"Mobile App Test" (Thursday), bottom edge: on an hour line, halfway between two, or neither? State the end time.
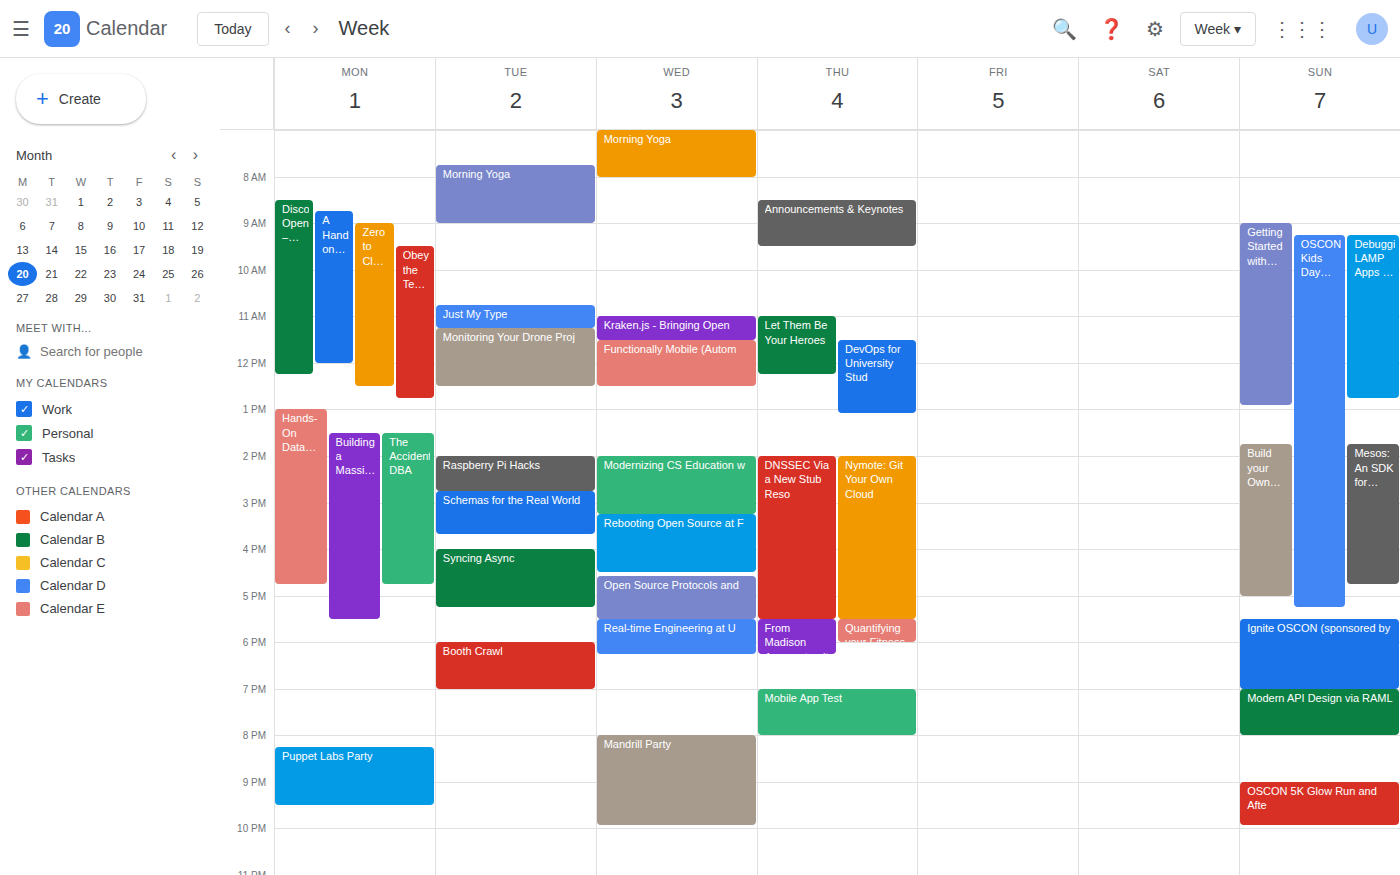
20:00 -- exactly on the 20:00 line.